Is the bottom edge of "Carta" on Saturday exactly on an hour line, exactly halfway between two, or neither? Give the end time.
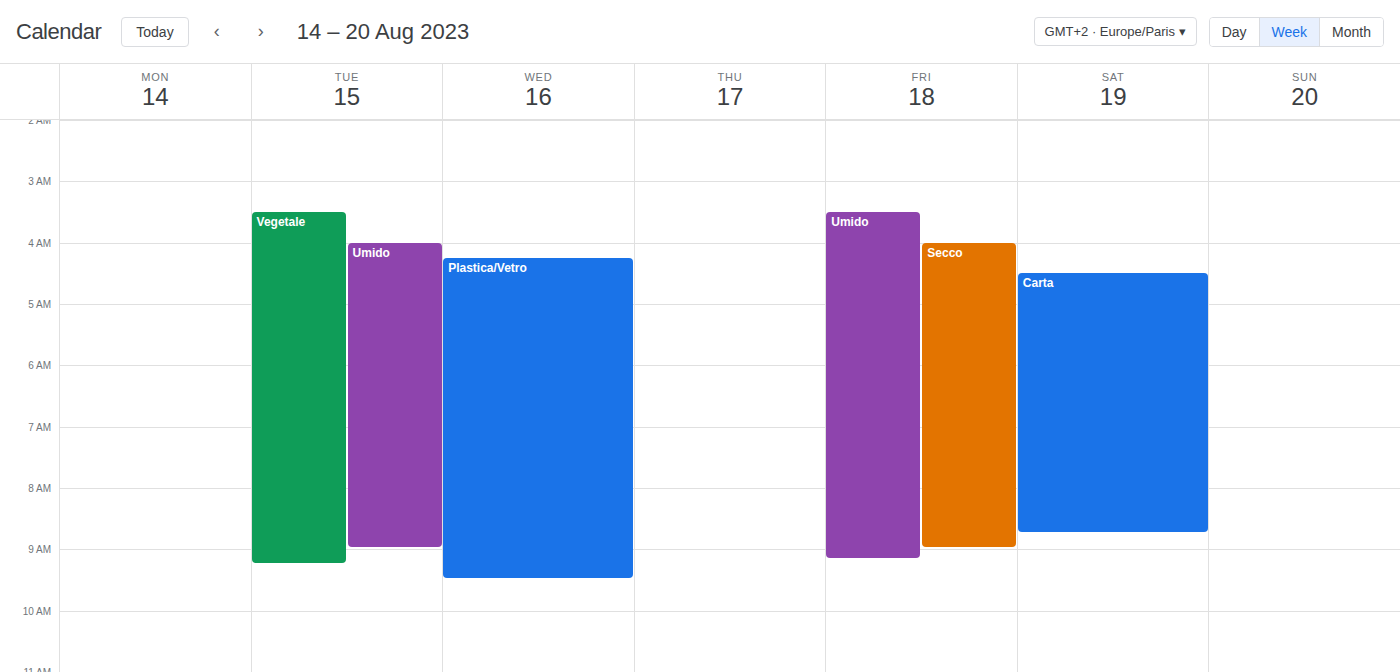
8:45 AM -- neither: three quarters of the way from the 8 AM line to the 9 AM line.